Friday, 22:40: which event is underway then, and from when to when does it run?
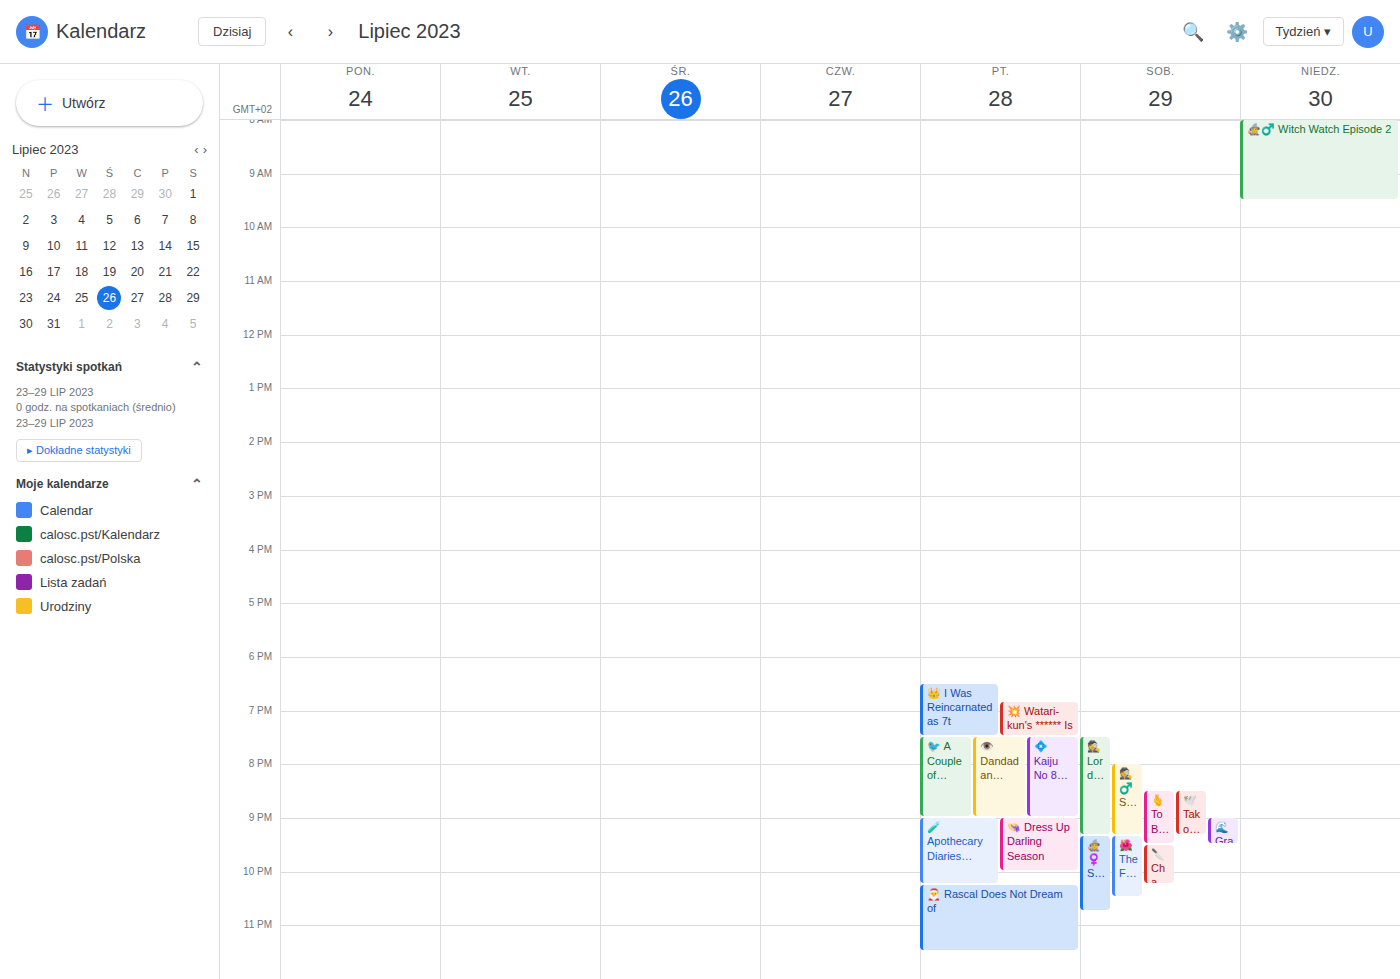
"🎅 Rascal Does Not Dream of", 22:15 to 23:30